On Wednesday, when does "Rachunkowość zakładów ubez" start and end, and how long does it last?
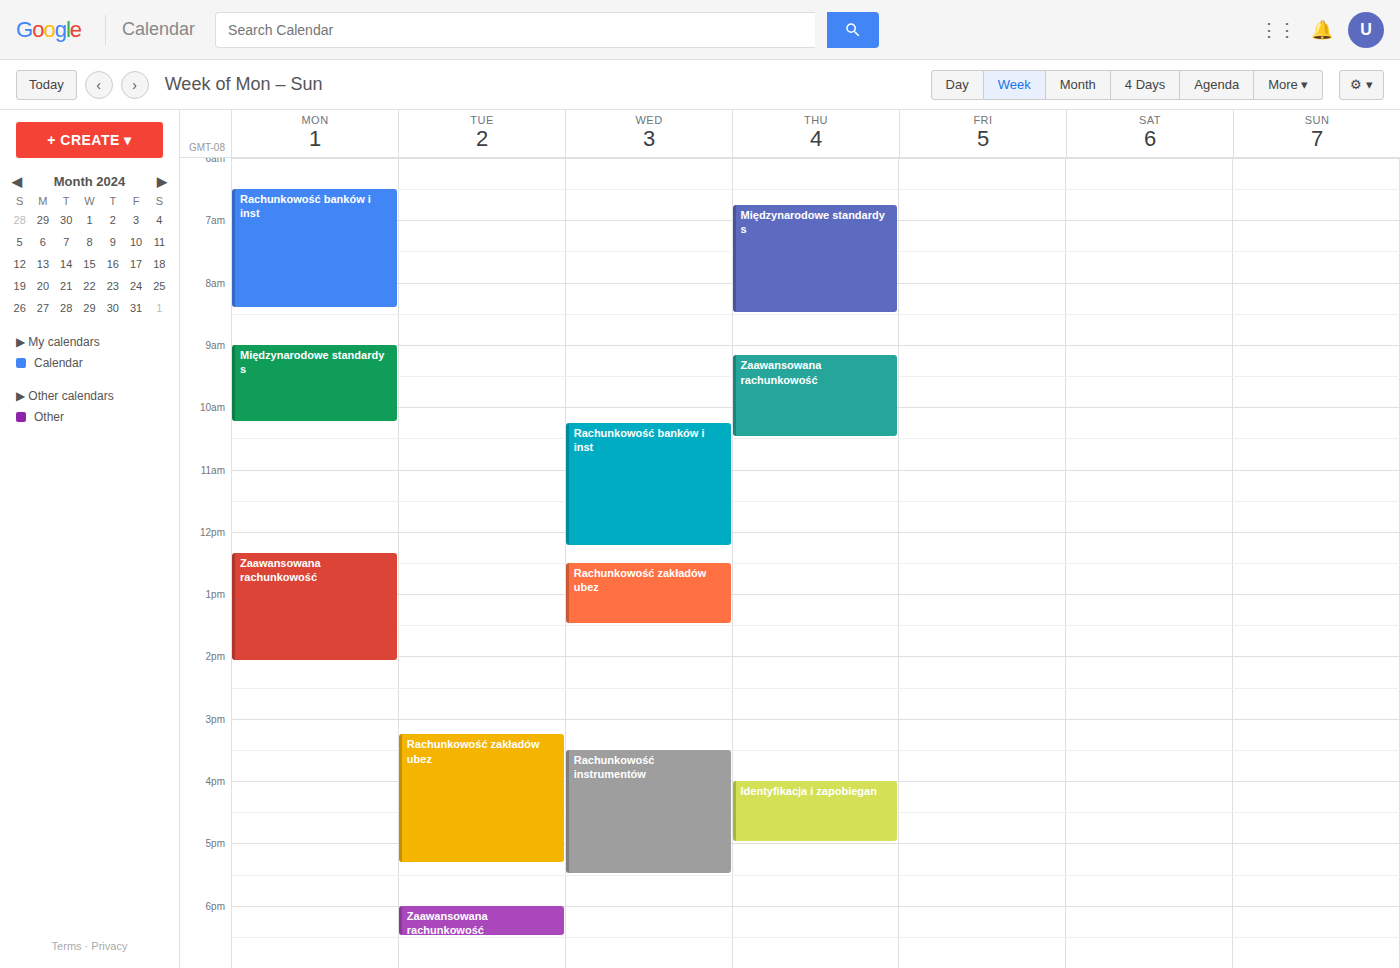
12:30 PM to 1:30 PM, 1 hour